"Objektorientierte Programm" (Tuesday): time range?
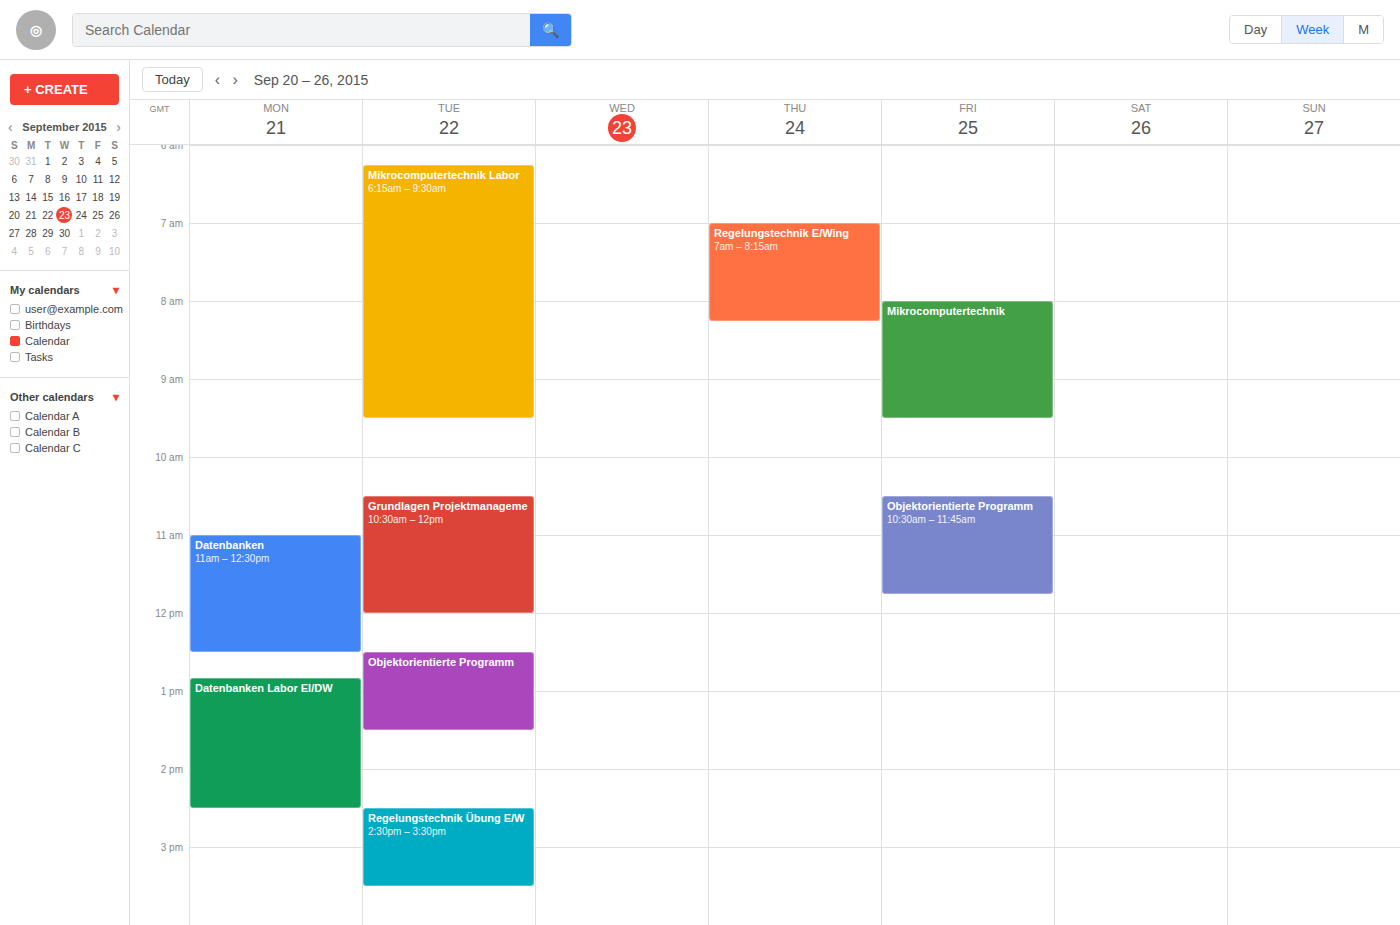
12:30 to 13:30